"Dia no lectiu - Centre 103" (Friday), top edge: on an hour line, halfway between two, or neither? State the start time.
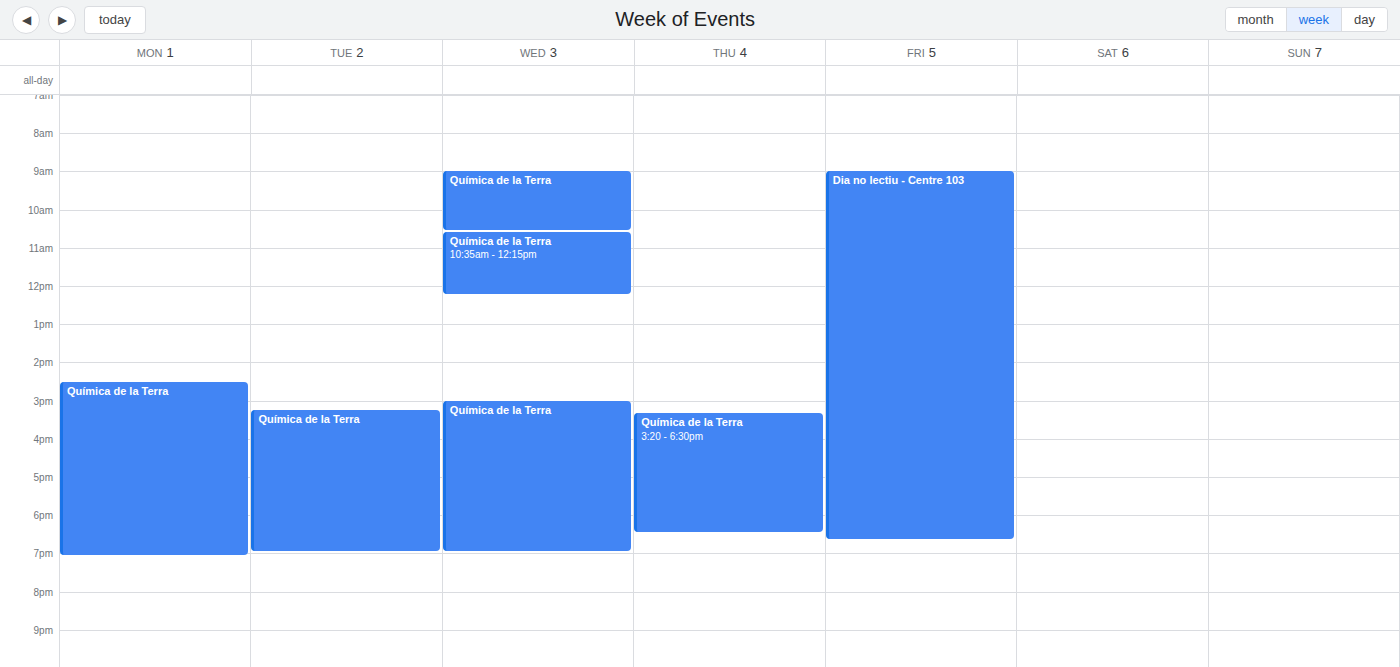
9:00 AM -- exactly on the 9 AM line.